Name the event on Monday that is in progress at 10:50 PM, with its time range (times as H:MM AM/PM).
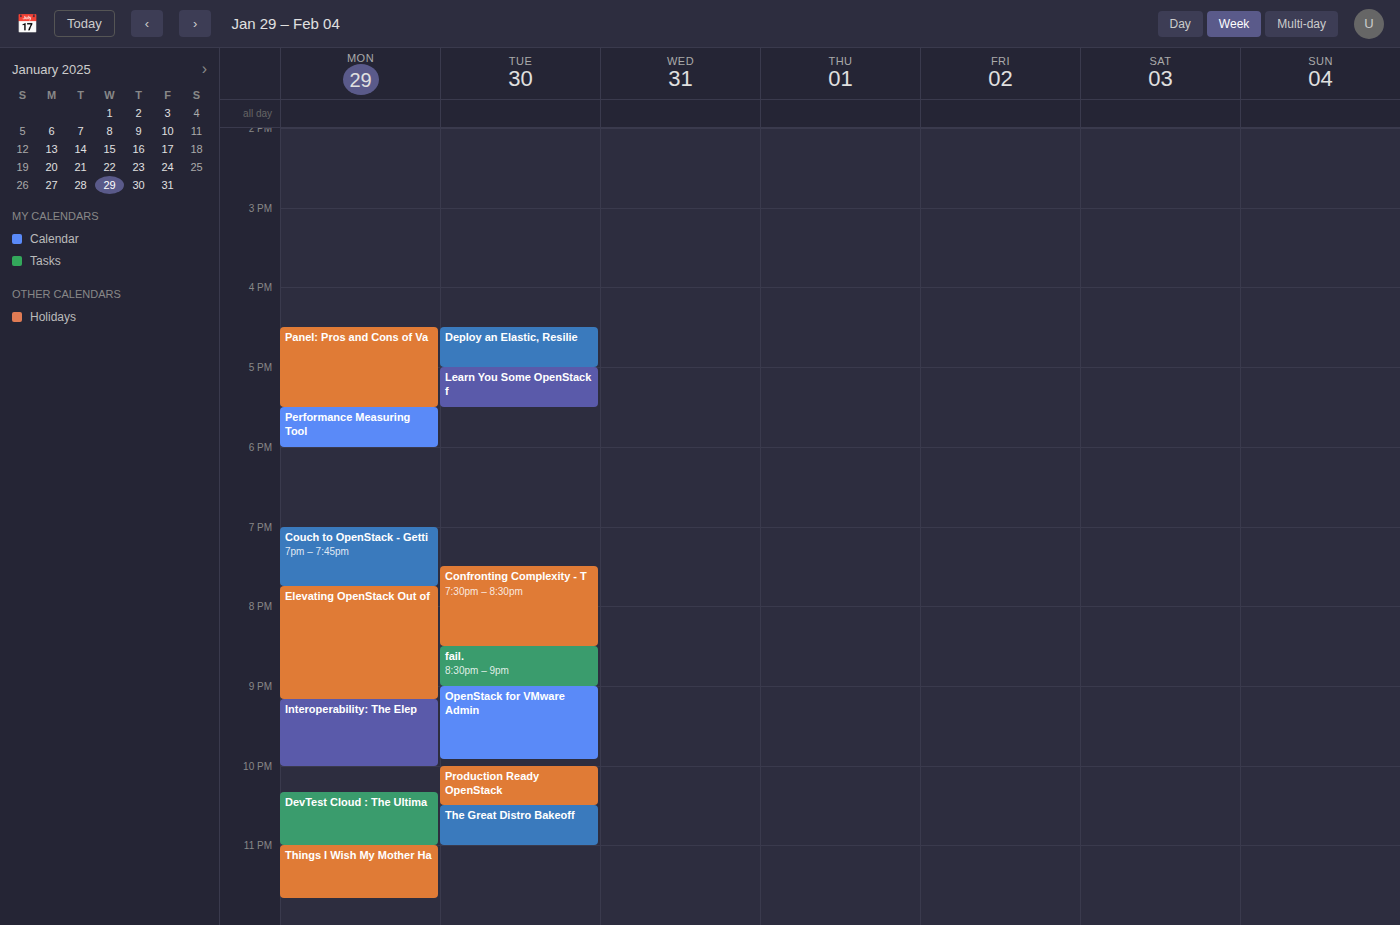
"DevTest Cloud : The Ultima", 10:20 PM to 11:00 PM